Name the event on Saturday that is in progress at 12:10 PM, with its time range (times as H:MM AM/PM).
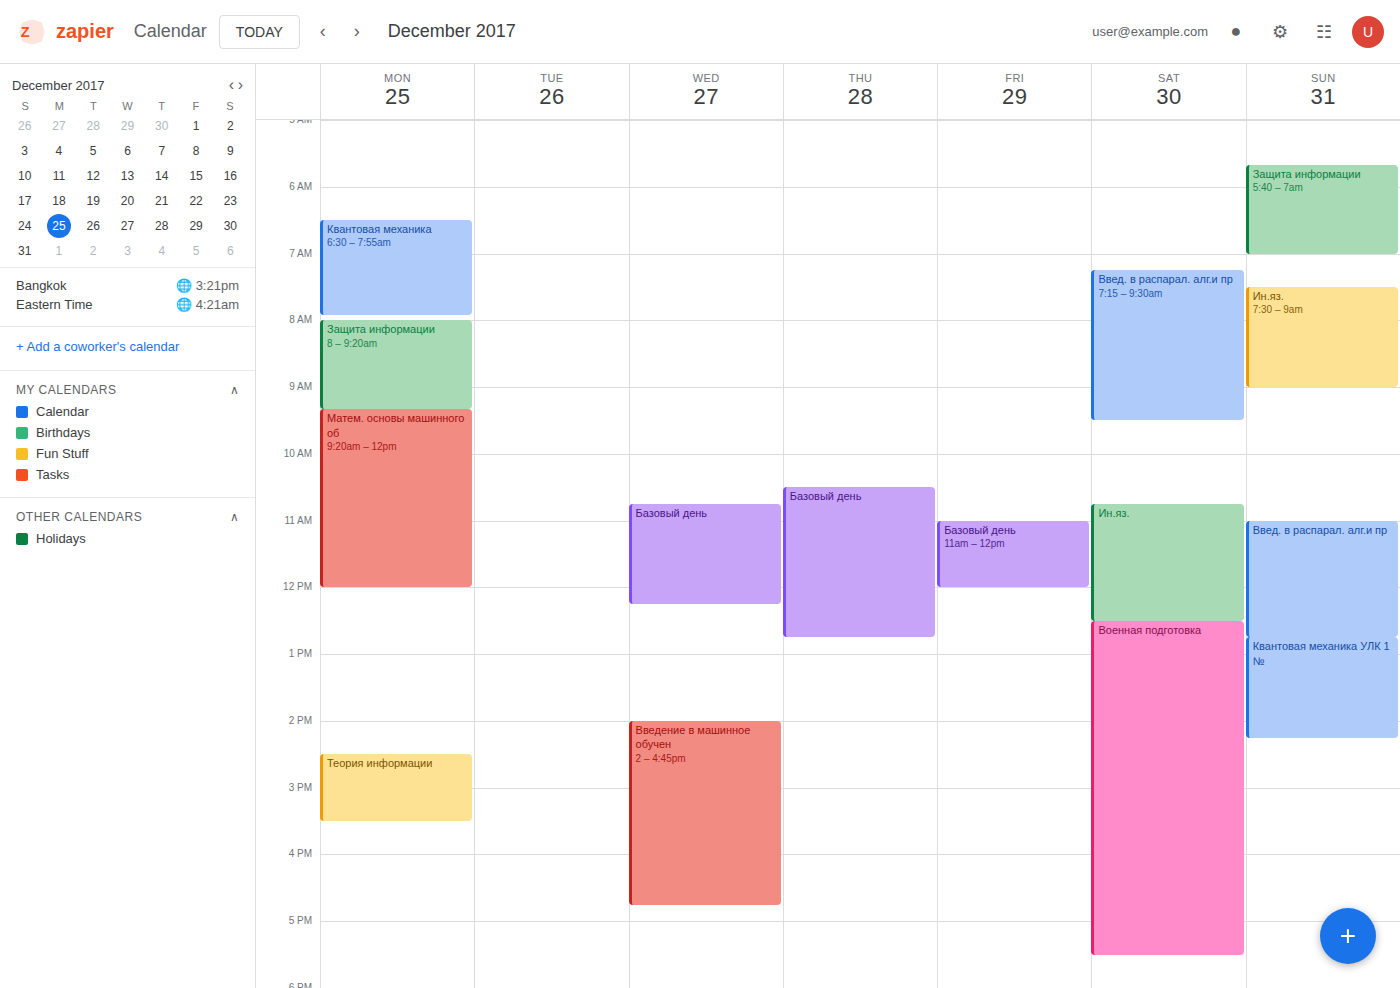
"Ин.яз.", 10:45 AM to 12:30 PM